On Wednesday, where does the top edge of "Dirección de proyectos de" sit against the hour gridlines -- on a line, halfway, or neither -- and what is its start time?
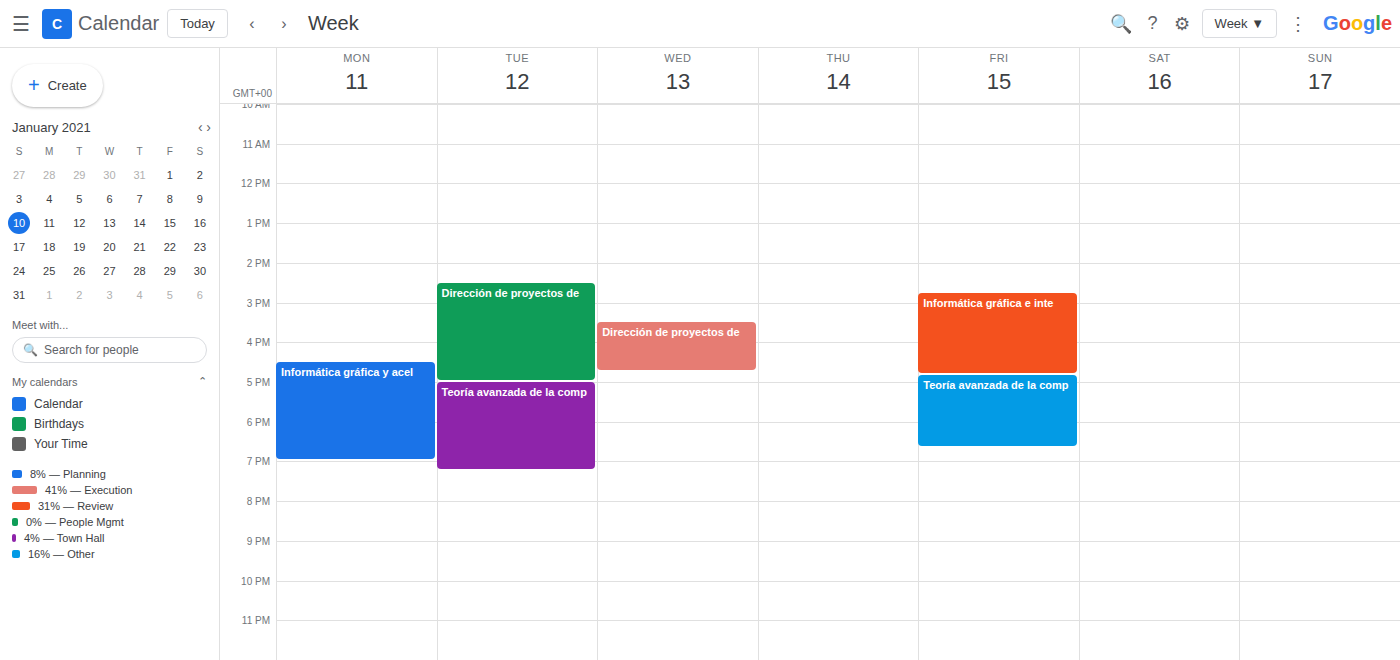
3:30 PM -- halfway between the 3 PM and 4 PM lines.